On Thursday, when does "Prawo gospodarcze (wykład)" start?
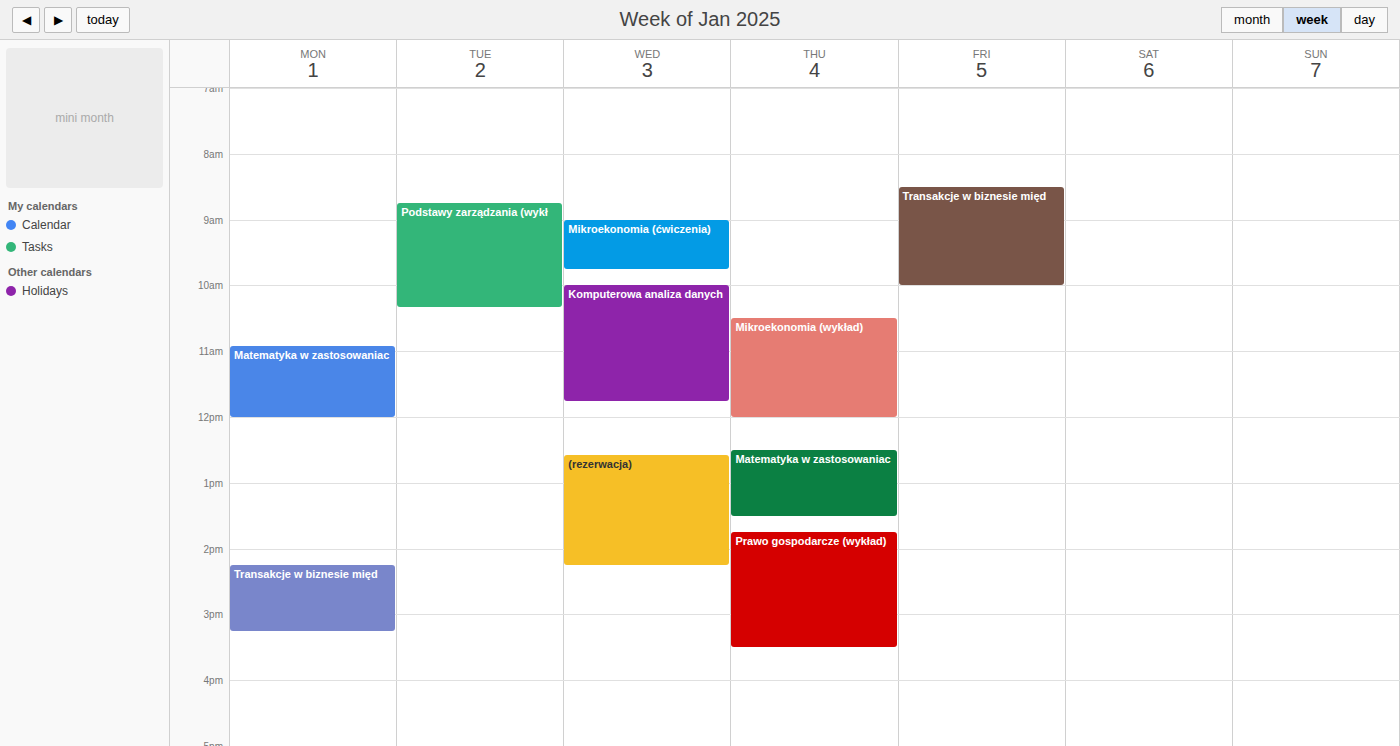
13:45